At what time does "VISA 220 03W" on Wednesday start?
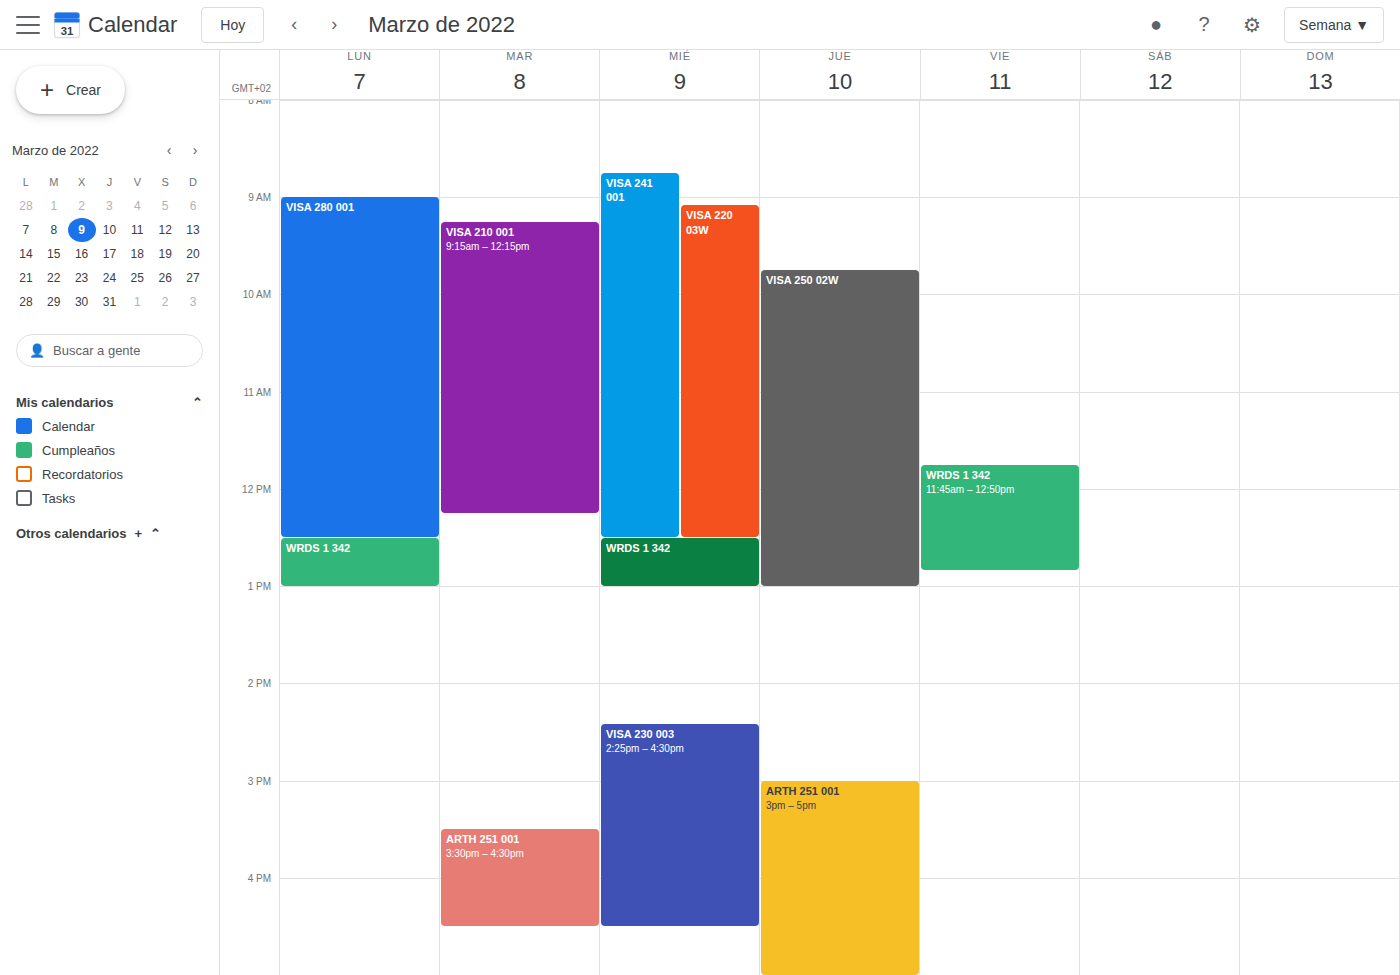
9:05 AM